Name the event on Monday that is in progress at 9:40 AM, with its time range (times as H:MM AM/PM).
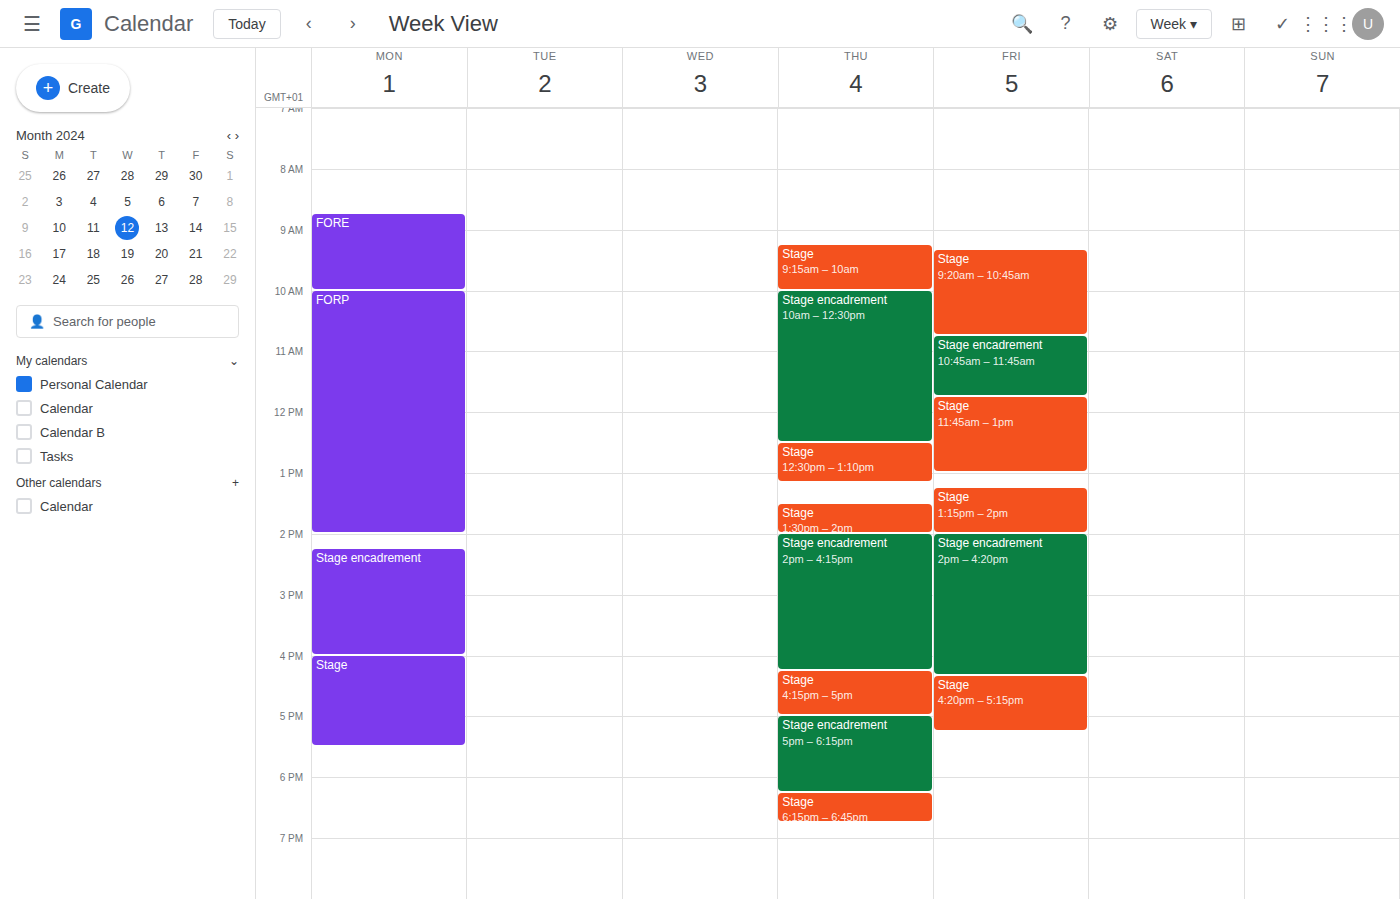
"FORE", 8:45 AM to 10:00 AM